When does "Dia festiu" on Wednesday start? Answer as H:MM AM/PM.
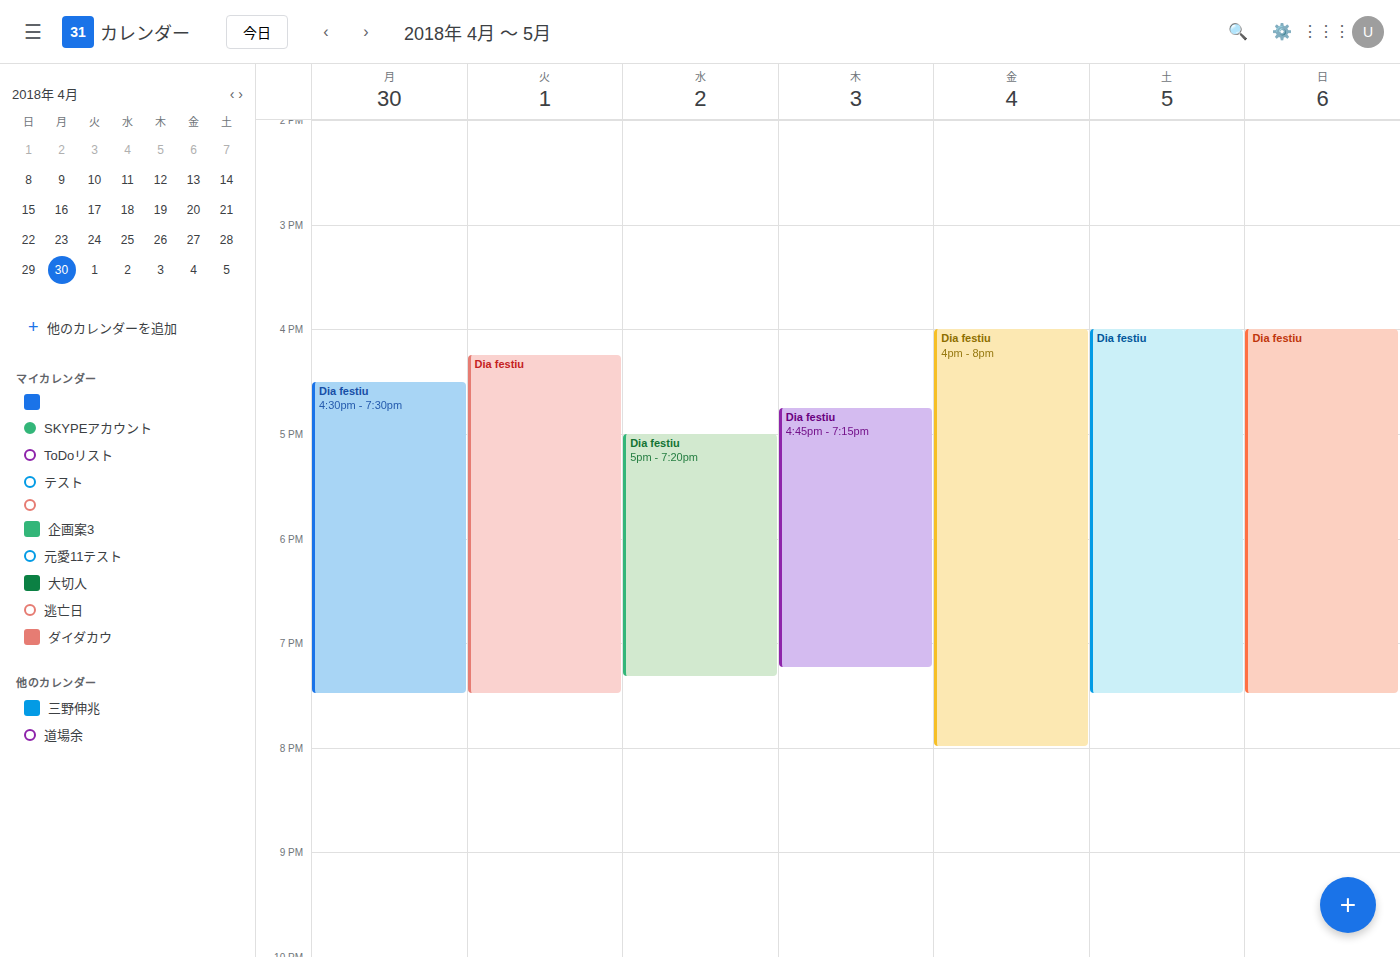
5:00 PM